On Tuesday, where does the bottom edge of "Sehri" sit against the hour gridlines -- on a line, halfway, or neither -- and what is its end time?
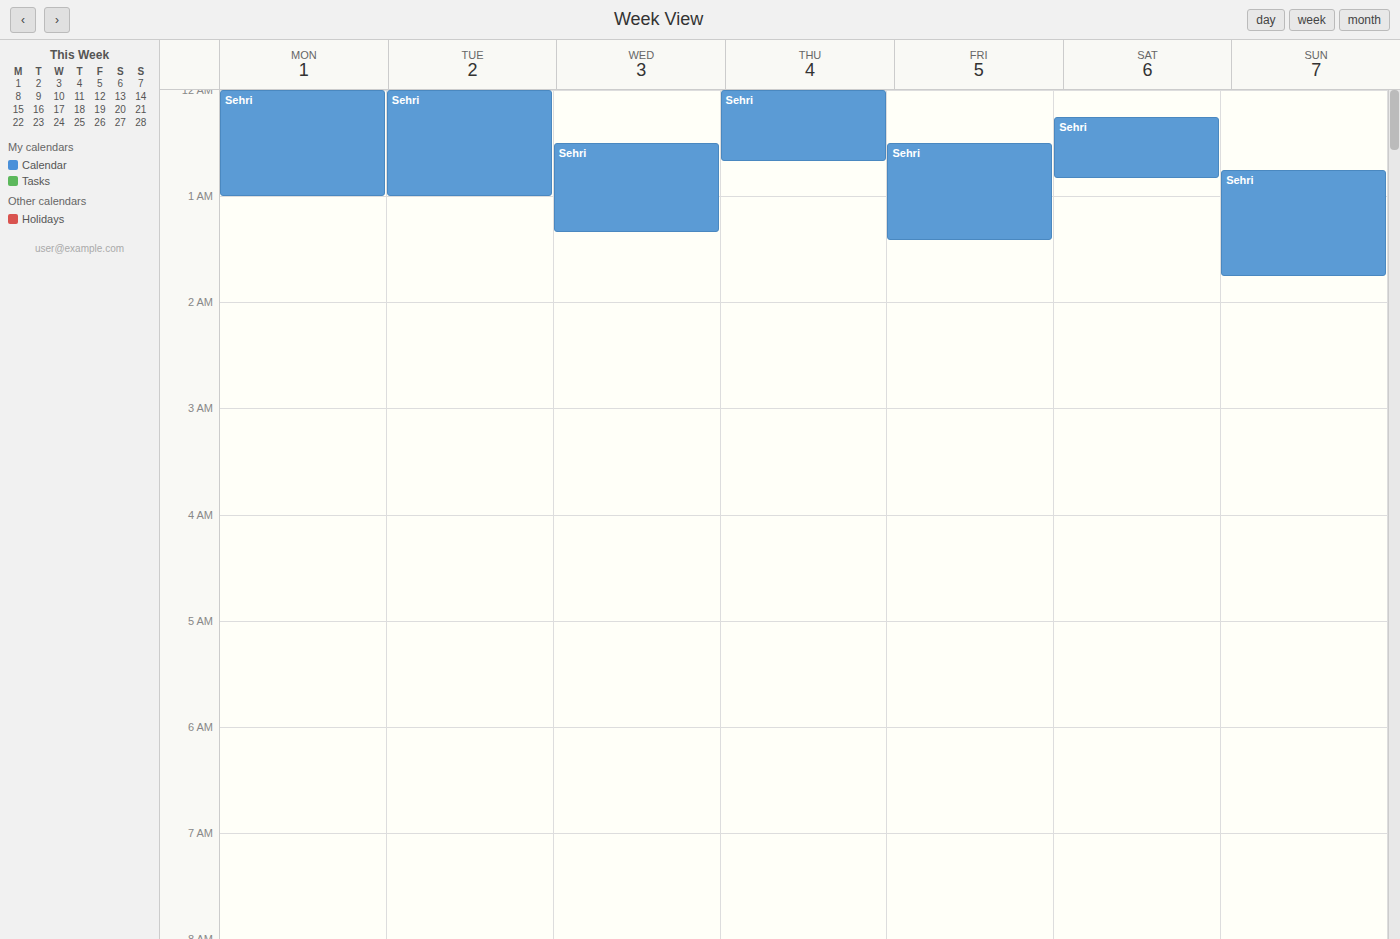
1:00 AM -- exactly on the 1 AM line.